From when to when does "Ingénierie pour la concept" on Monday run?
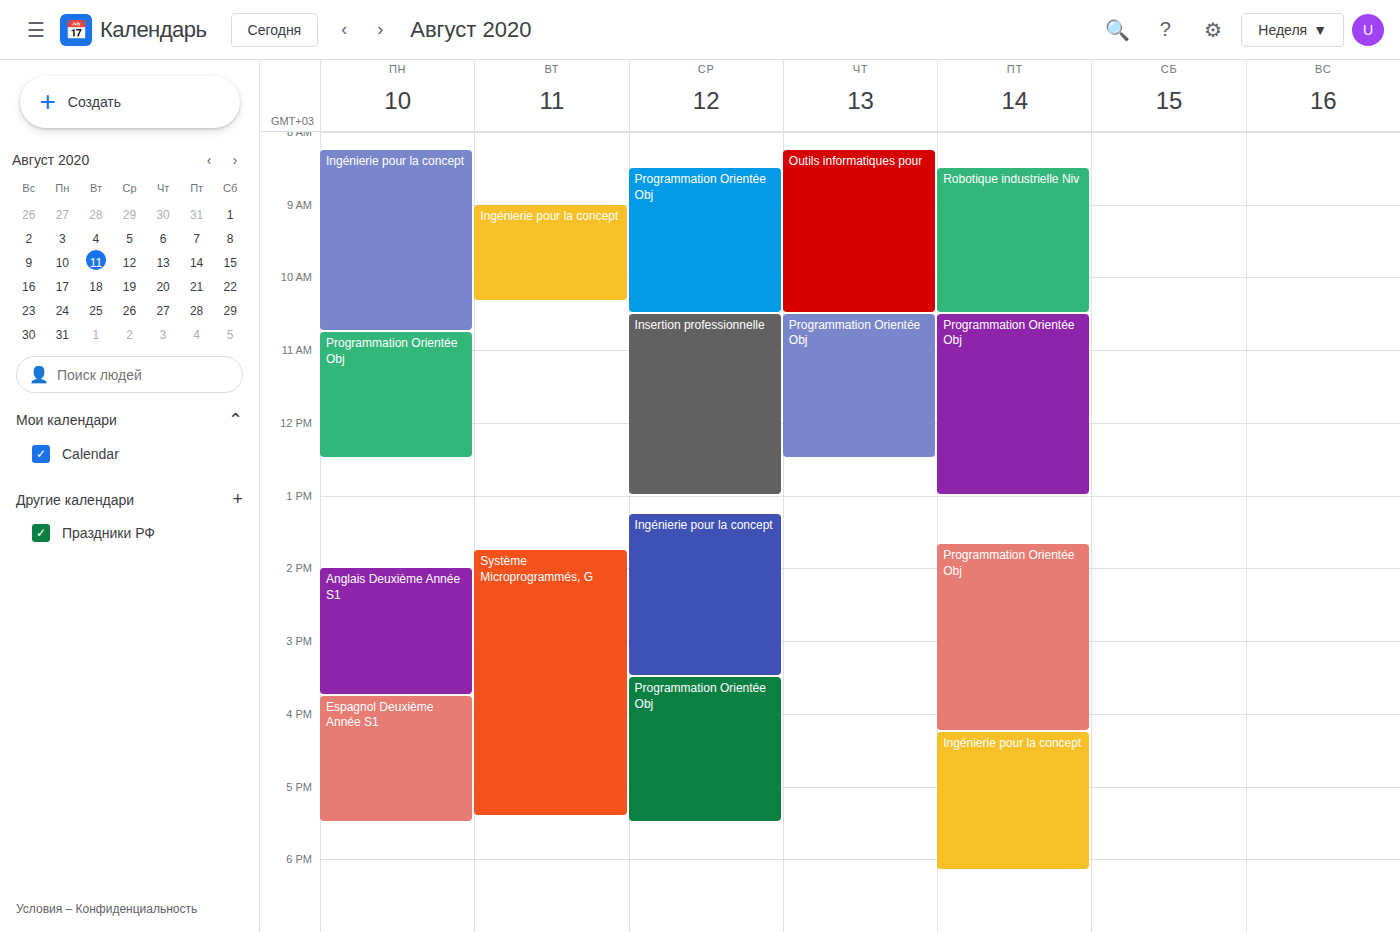
8:15 AM to 10:45 AM